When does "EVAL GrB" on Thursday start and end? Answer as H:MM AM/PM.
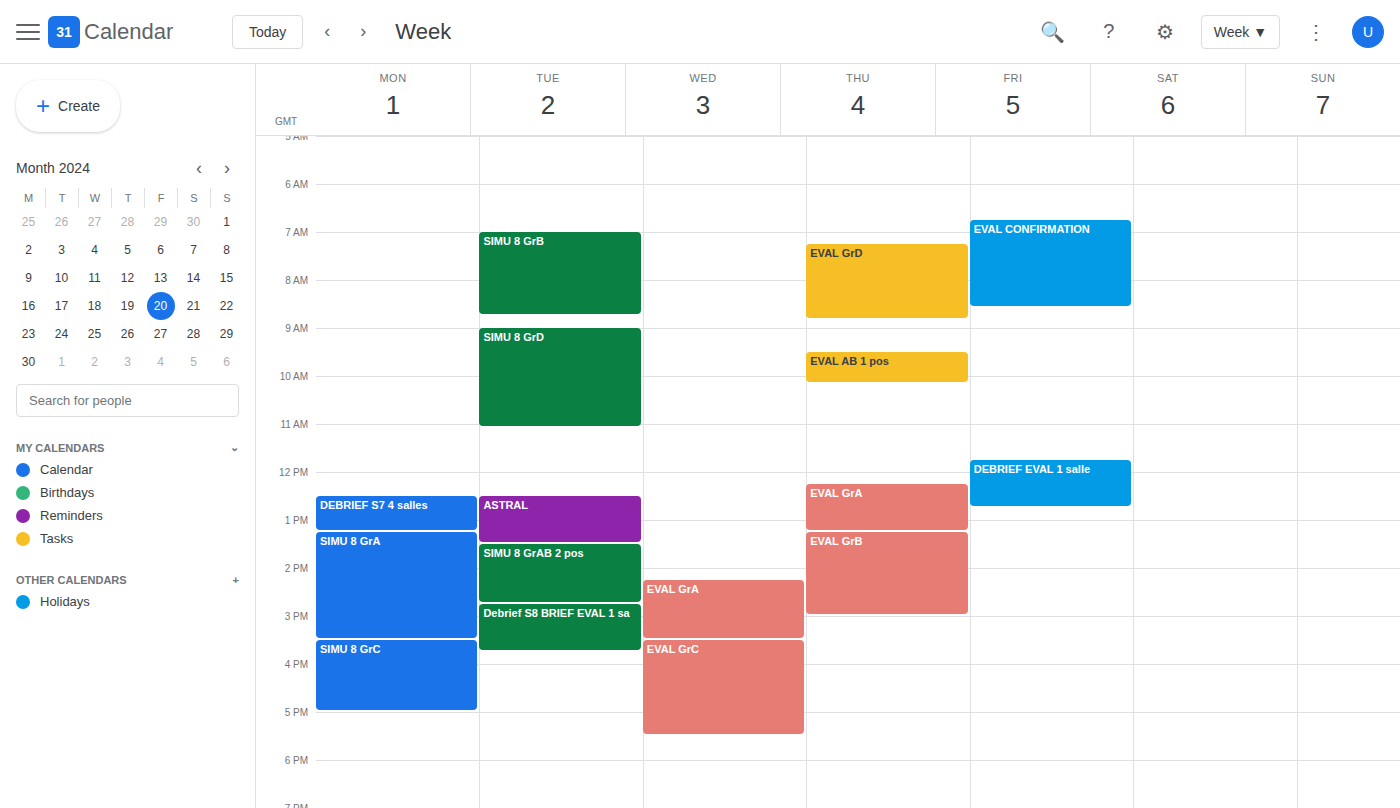
1:15 PM to 3:00 PM